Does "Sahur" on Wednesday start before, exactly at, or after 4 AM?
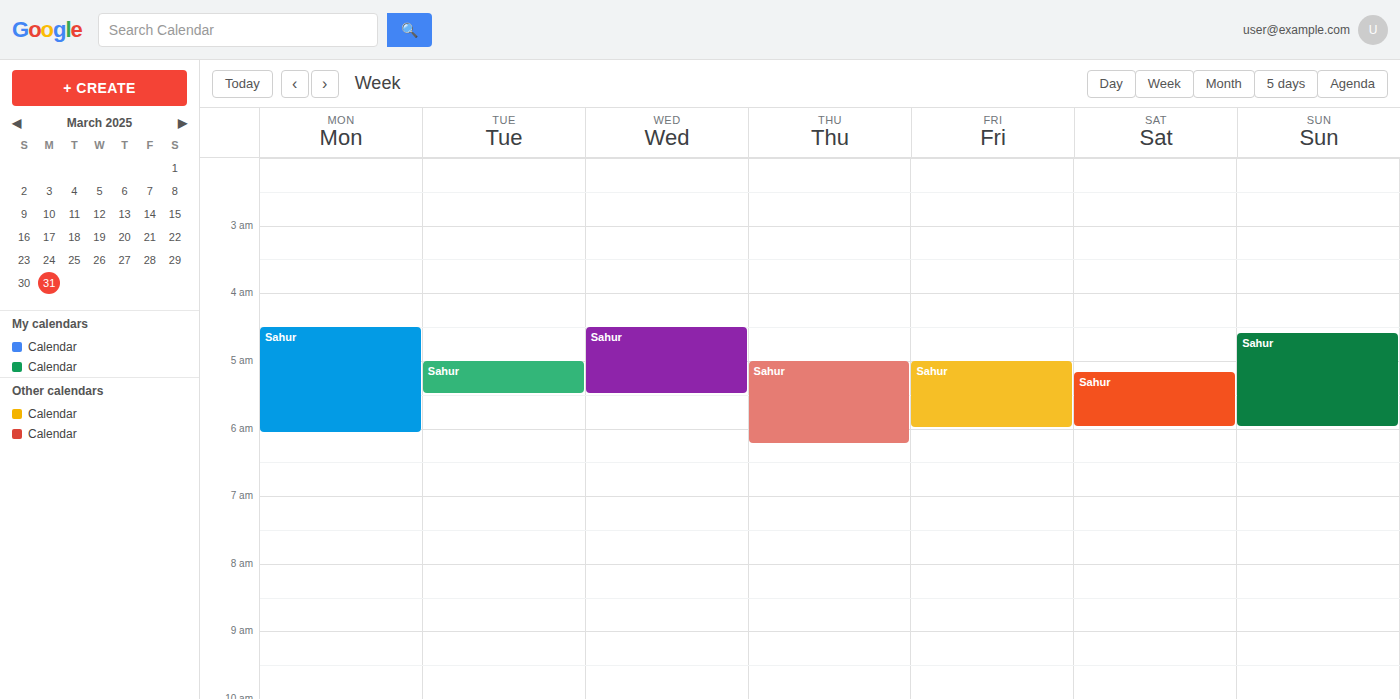
4:30 AM -- after 4 AM, 30 minutes below the 4 AM line.